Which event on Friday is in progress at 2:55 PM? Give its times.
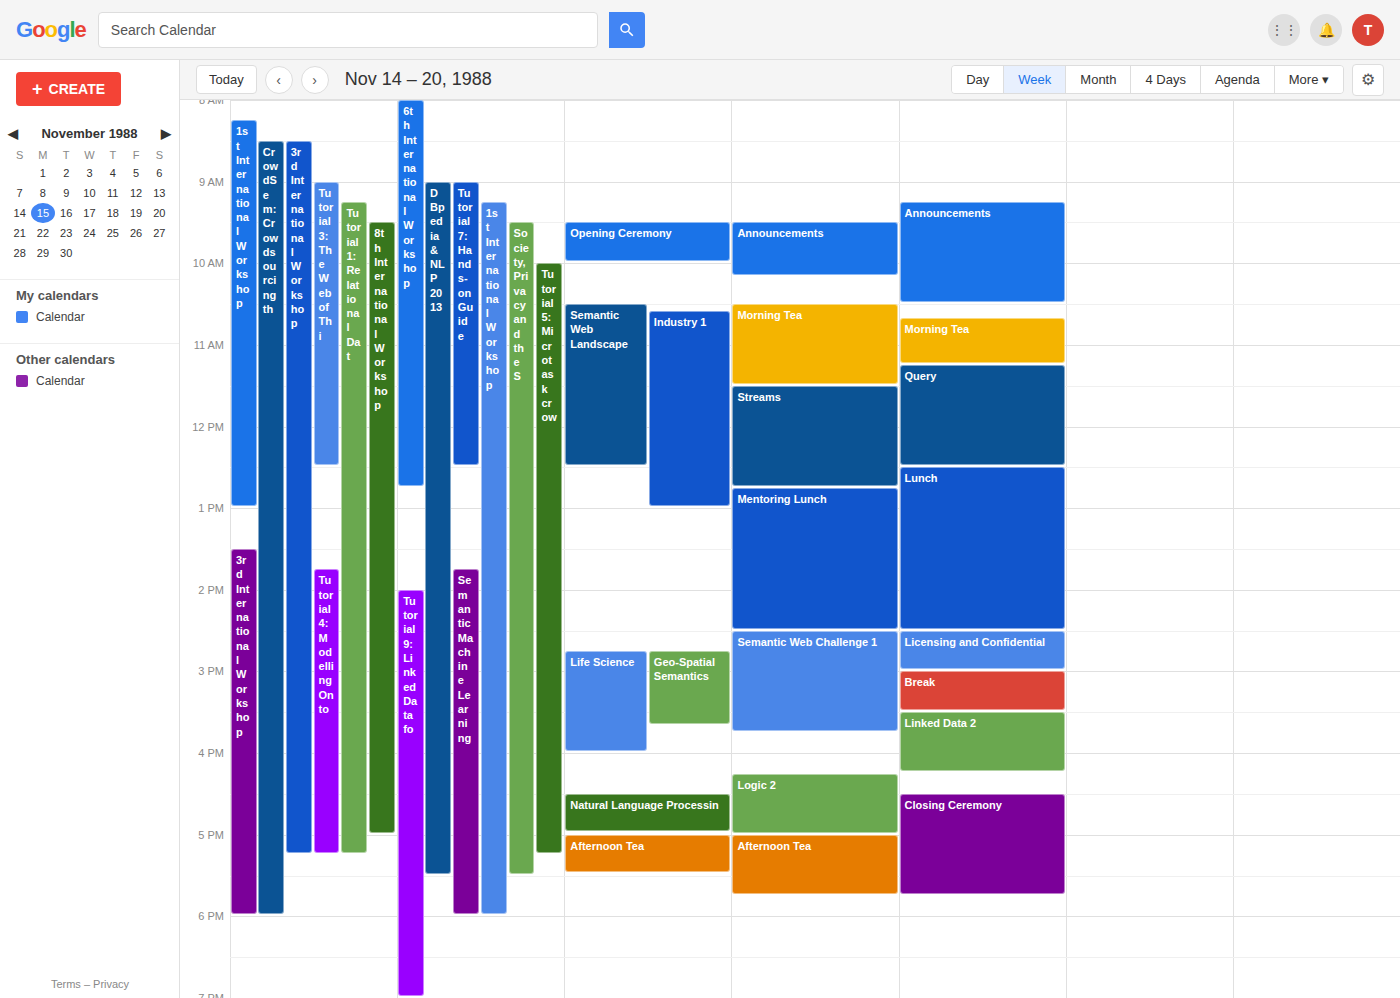
"Licensing and Confidential", 2:30 PM to 3:00 PM